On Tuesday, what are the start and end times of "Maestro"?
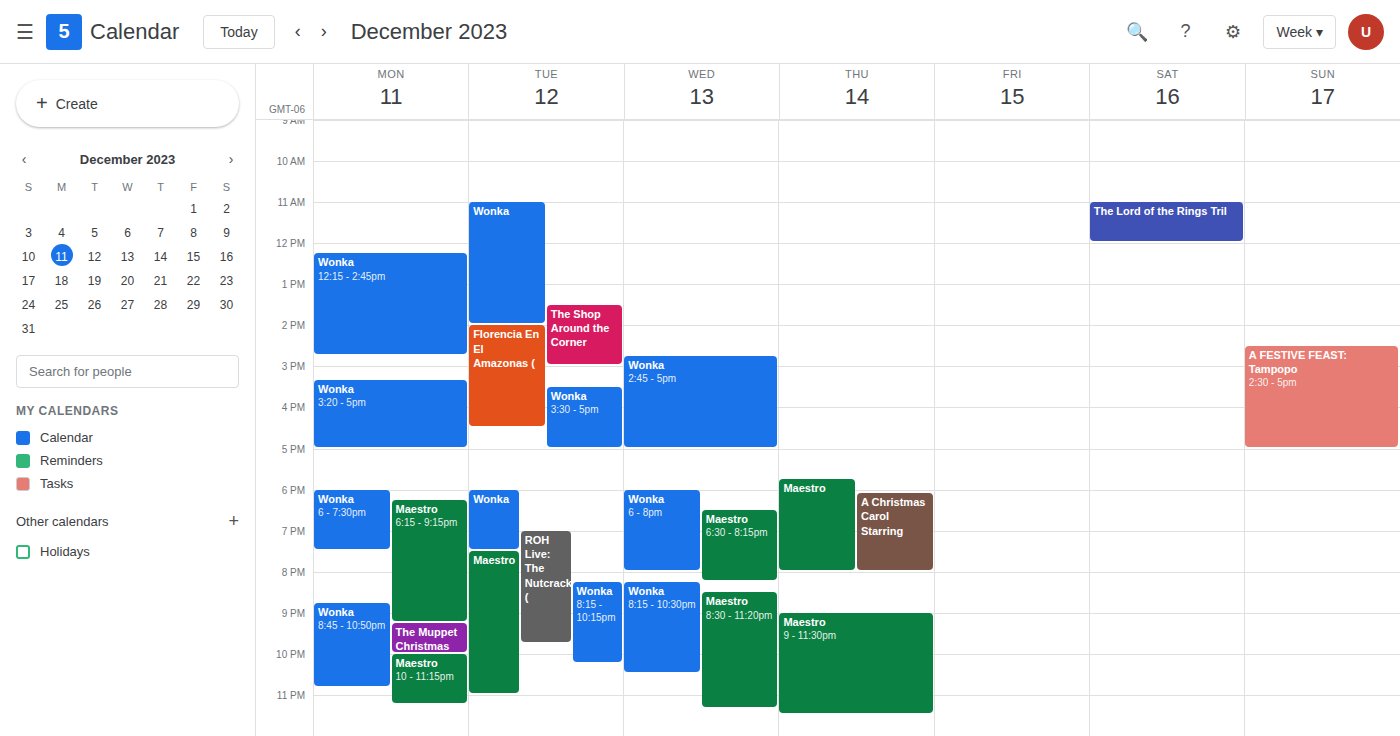
7:30 PM to 11:00 PM